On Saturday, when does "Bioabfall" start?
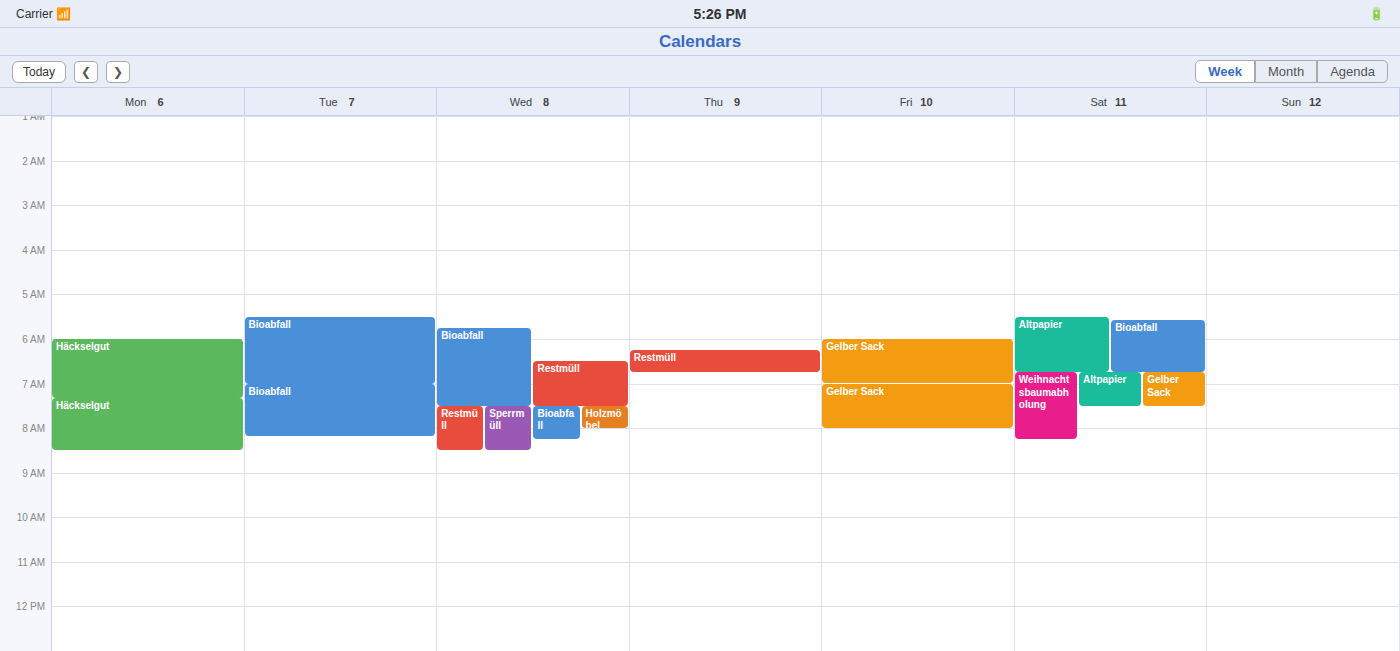
5:35 AM